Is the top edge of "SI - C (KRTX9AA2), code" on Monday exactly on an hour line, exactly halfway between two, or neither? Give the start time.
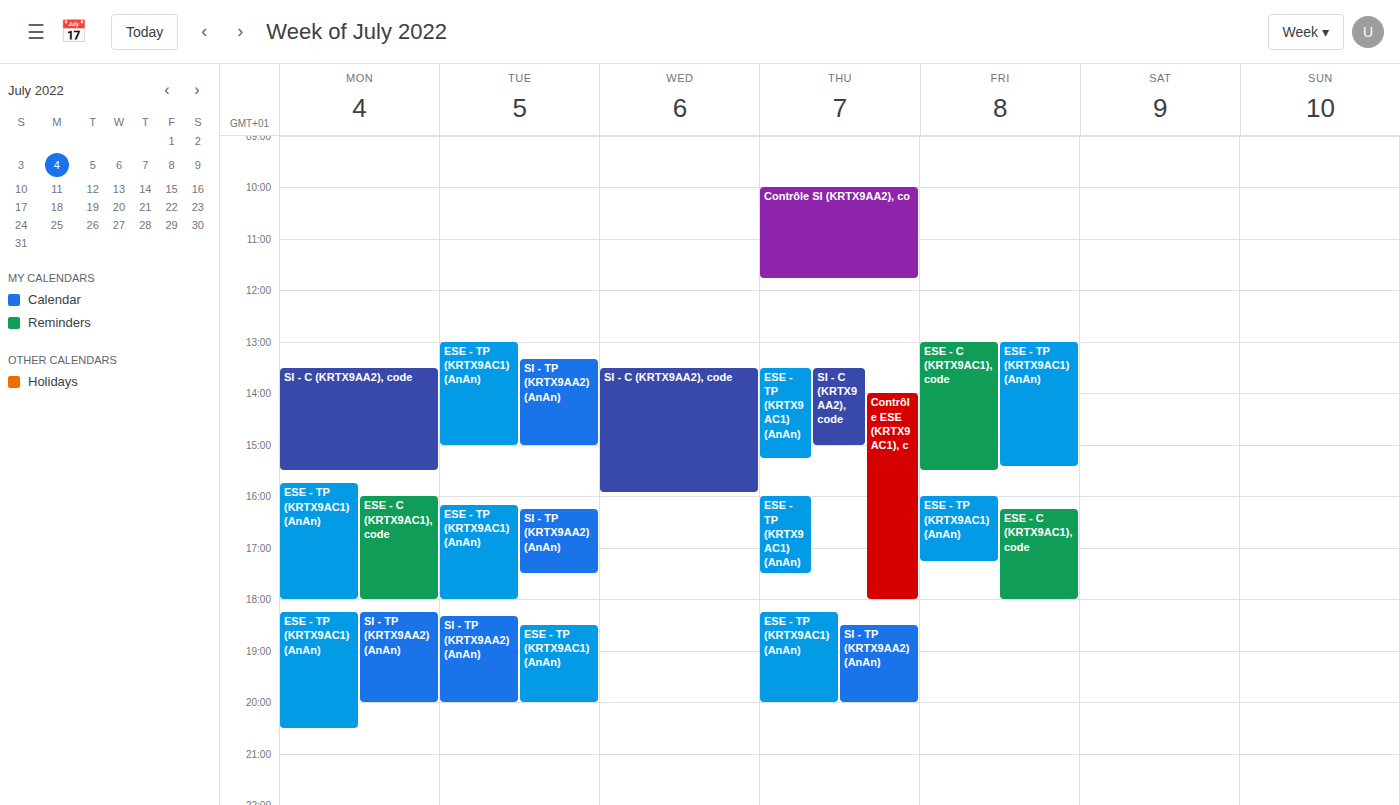
1:30 PM -- halfway between the 1 PM and 2 PM lines.